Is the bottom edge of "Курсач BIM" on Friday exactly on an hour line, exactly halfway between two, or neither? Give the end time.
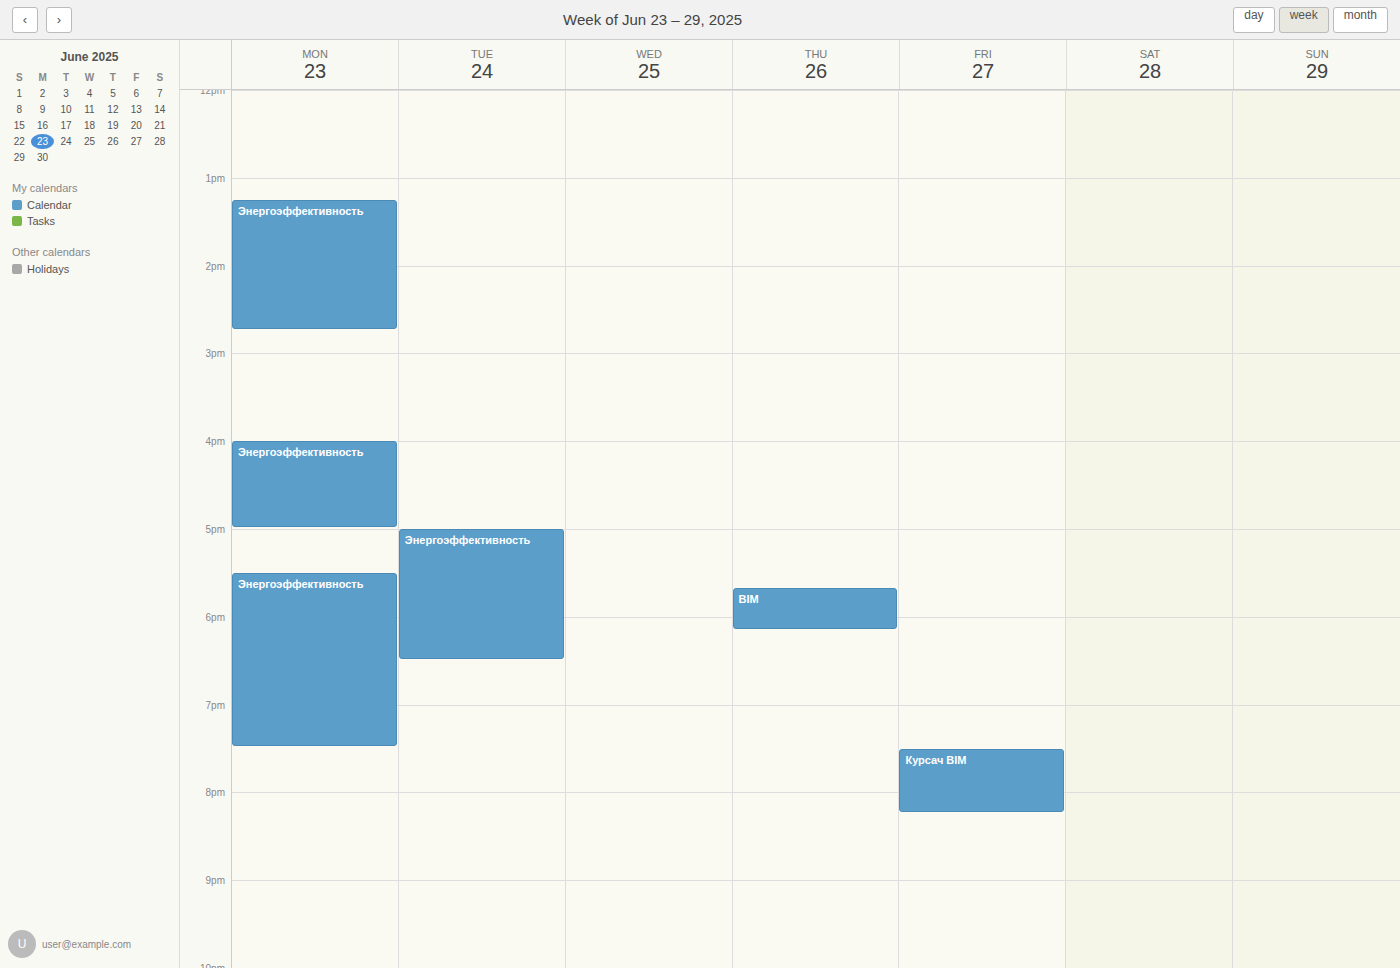
8:15 PM -- neither: a quarter of the way from the 8 PM line to the 9 PM line.